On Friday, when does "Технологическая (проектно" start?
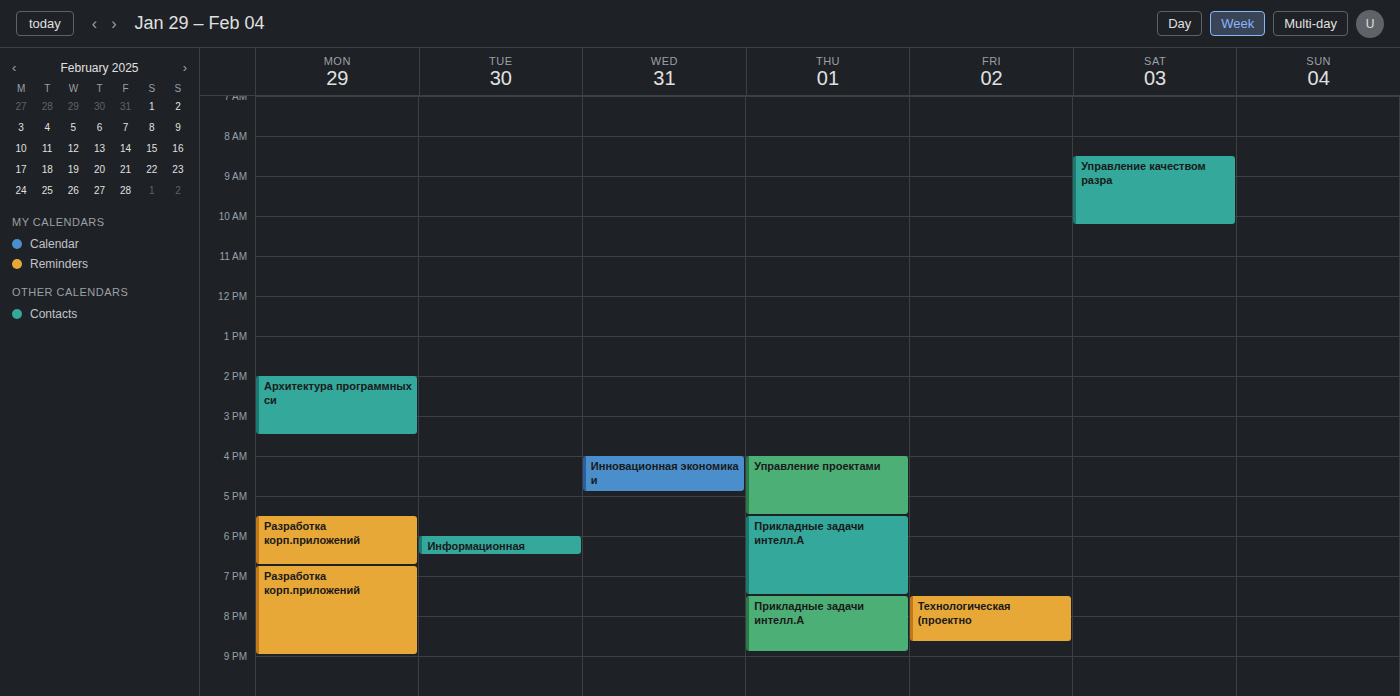
7:30 PM